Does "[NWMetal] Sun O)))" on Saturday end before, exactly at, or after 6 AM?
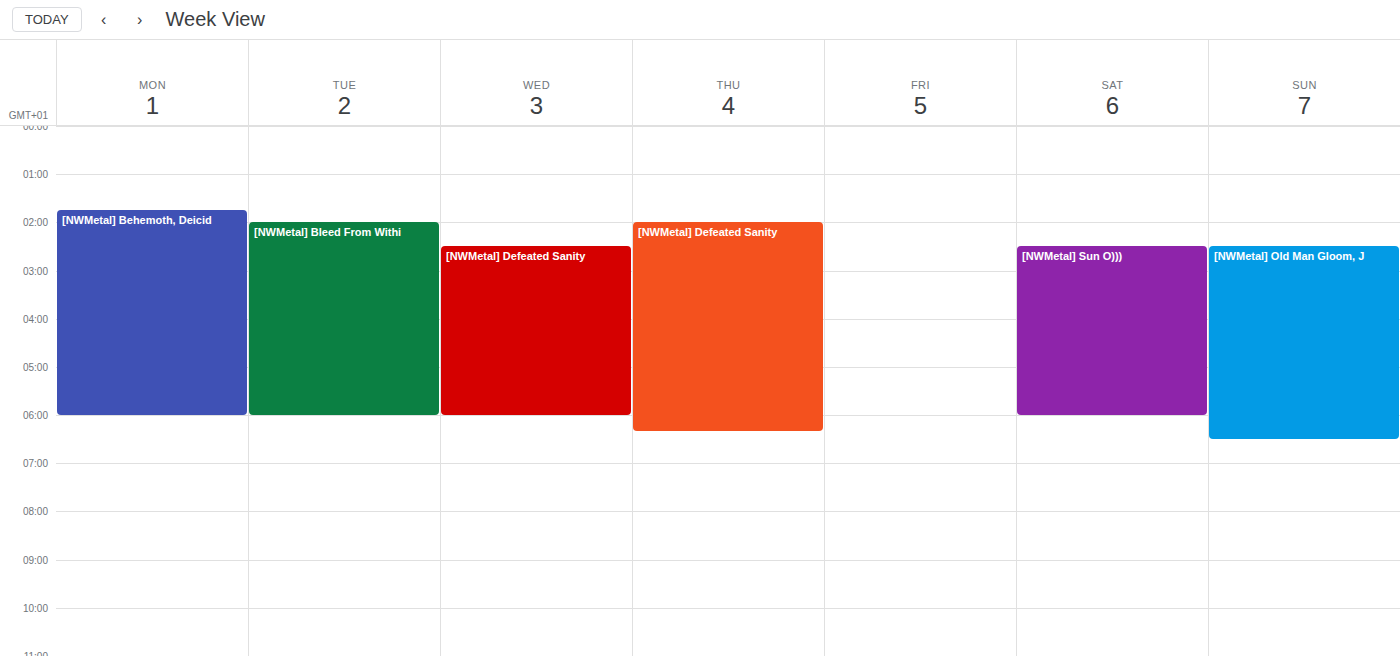
6:00 AM -- exactly at 6 AM, on the 6 AM line.